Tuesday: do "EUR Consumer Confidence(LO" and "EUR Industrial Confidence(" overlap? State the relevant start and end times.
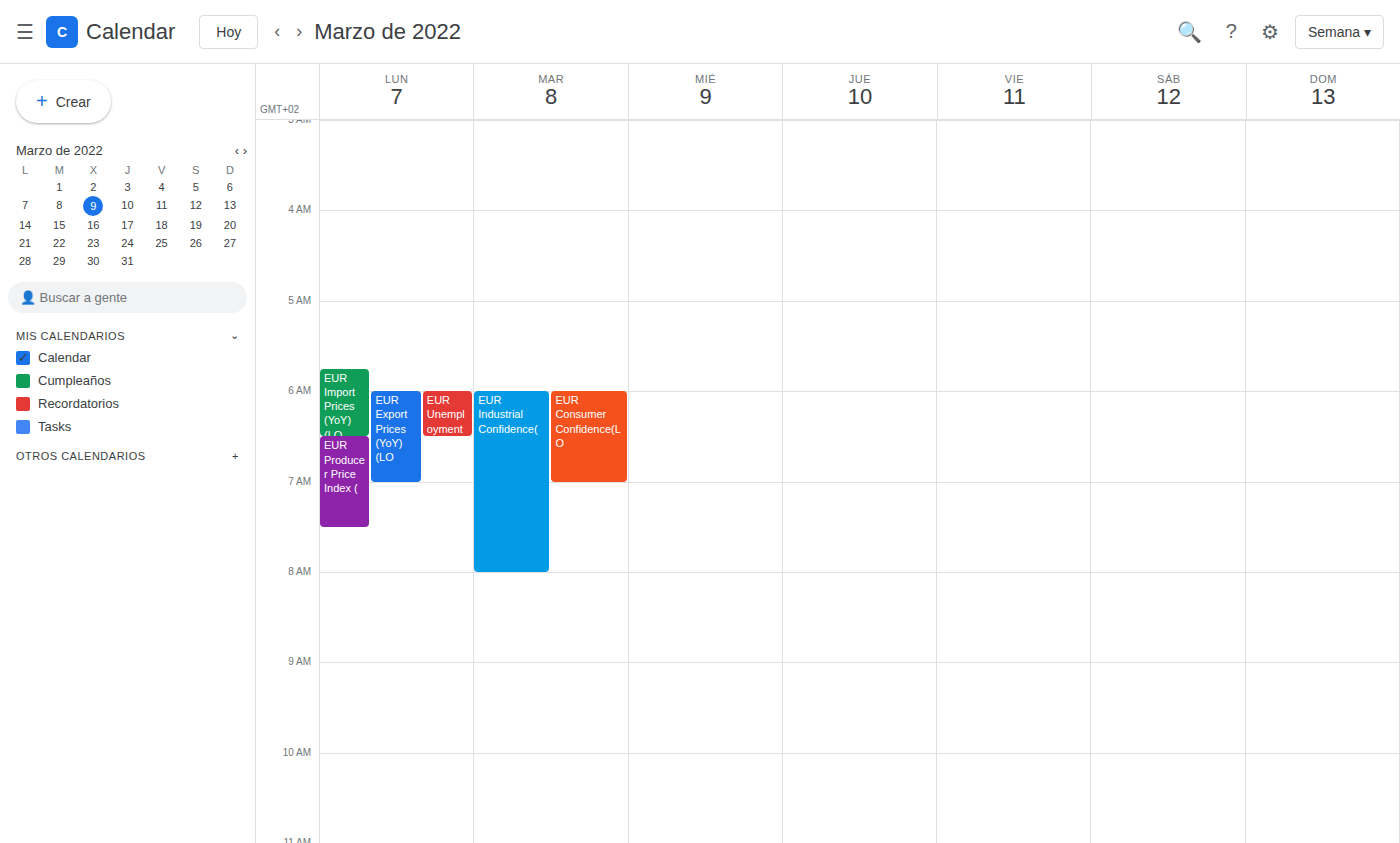
"EUR Consumer Confidence(LO" runs 6:00 AM to 7:00 AM, inside "EUR Industrial Confidence(" -- they overlap.